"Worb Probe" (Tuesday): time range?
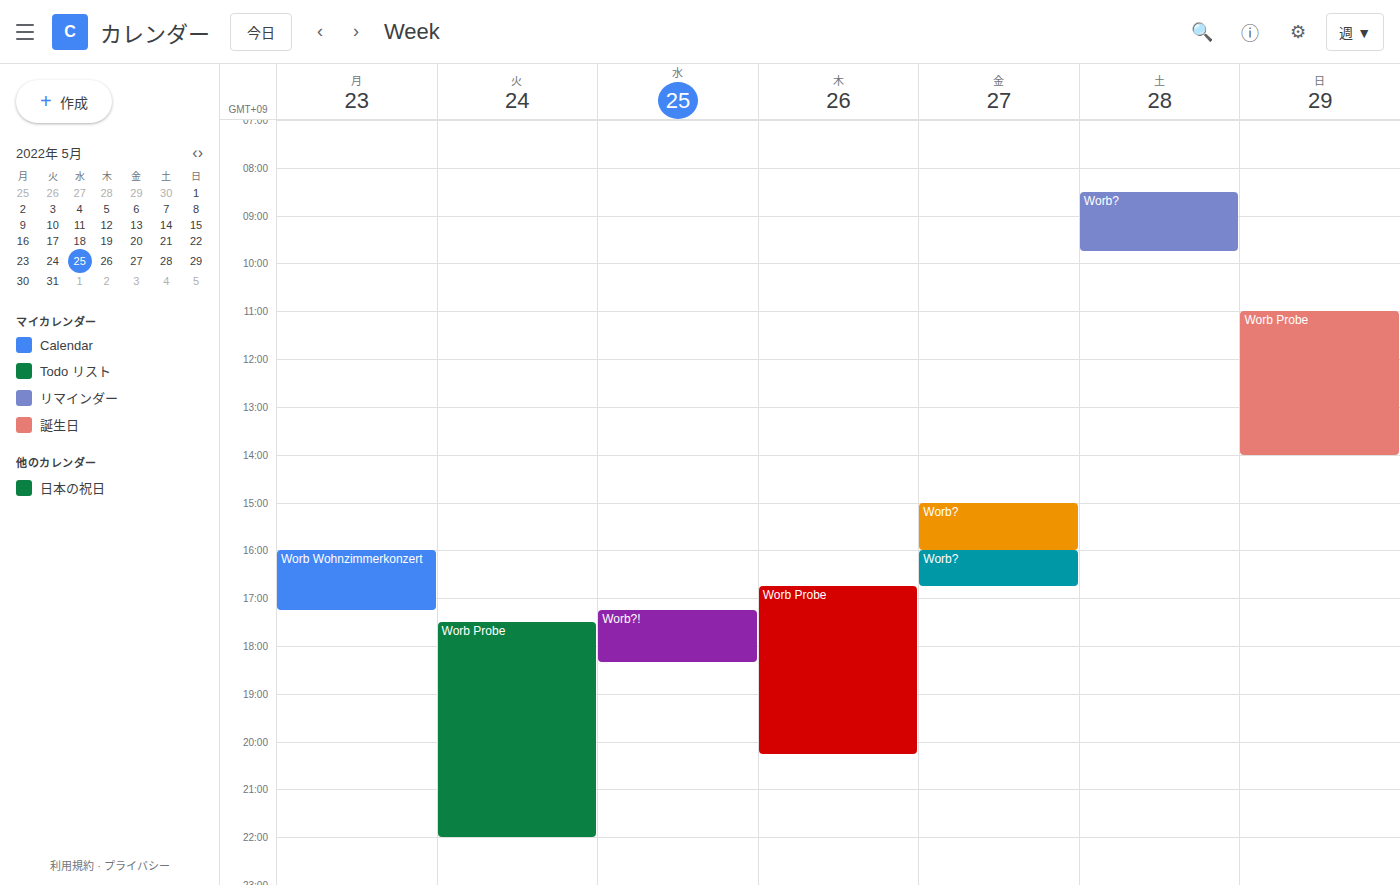
5:30 PM to 10:00 PM